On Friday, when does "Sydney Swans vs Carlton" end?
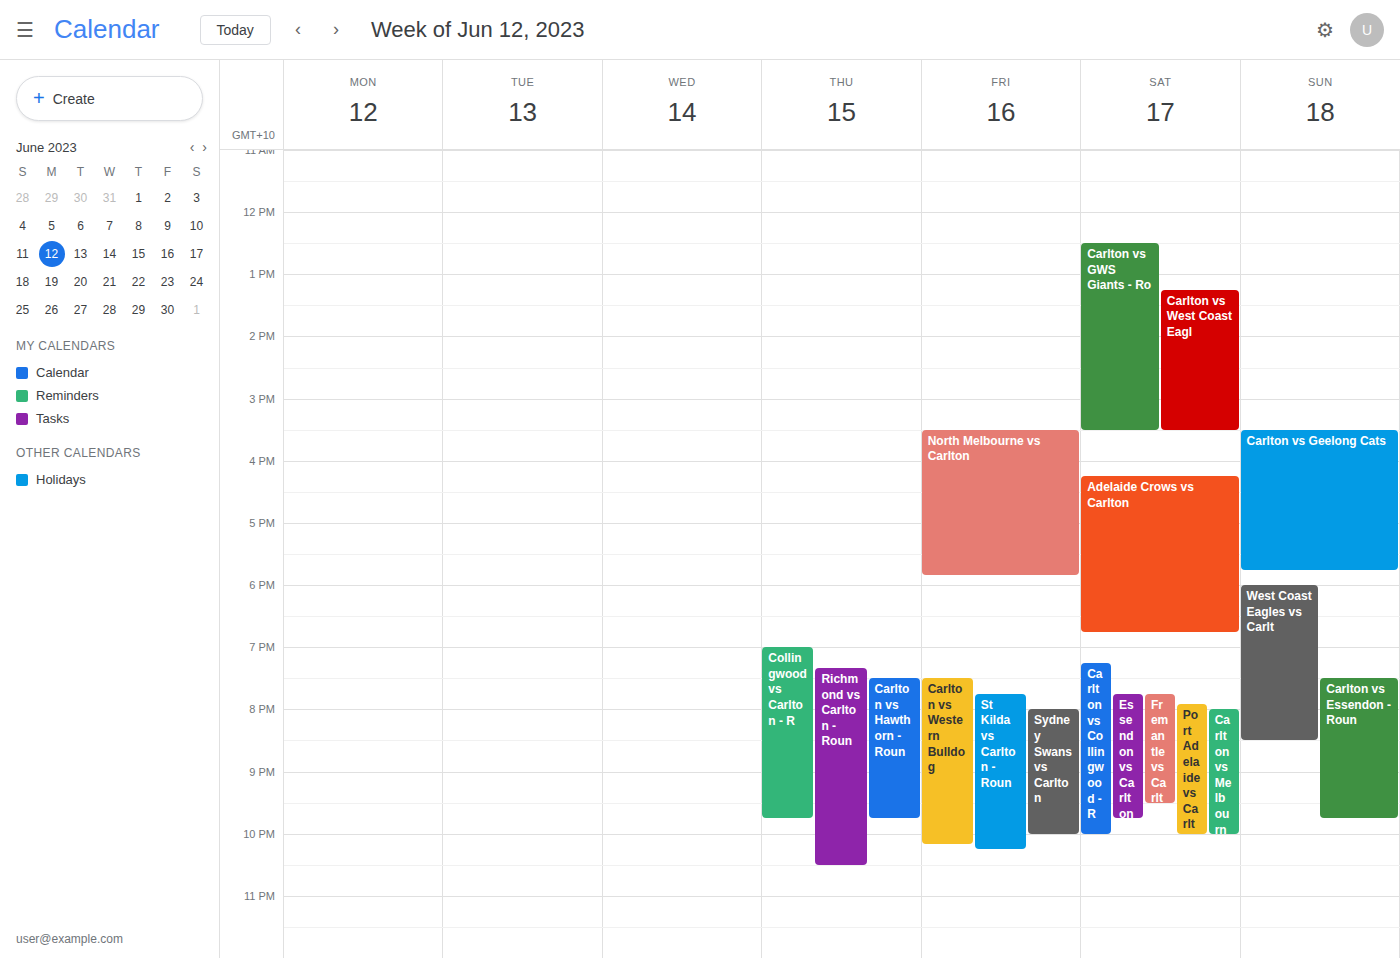
22:00